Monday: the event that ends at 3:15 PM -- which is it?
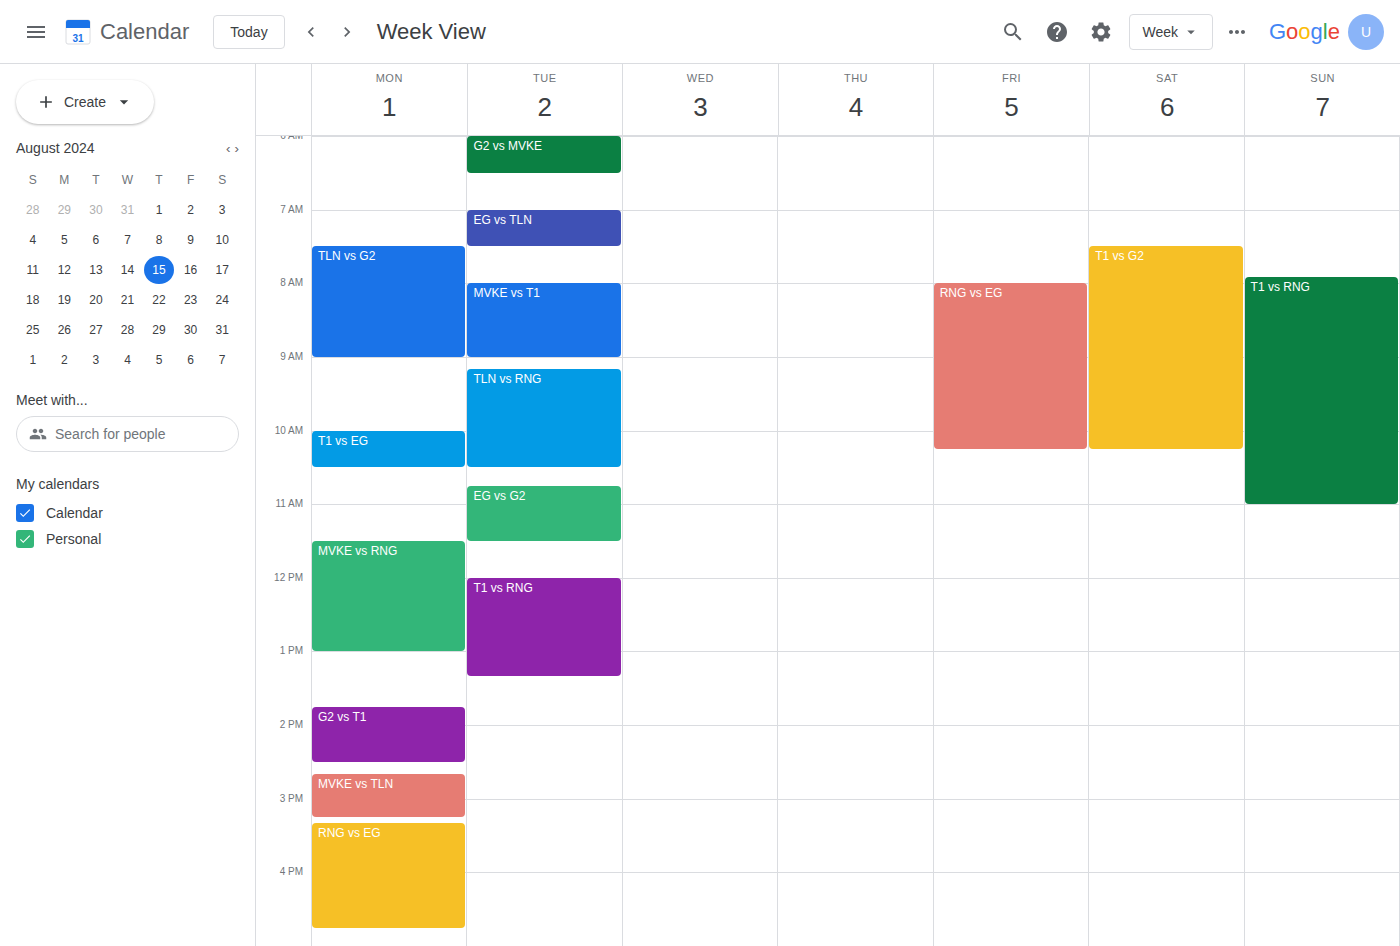
"MVKE vs TLN"